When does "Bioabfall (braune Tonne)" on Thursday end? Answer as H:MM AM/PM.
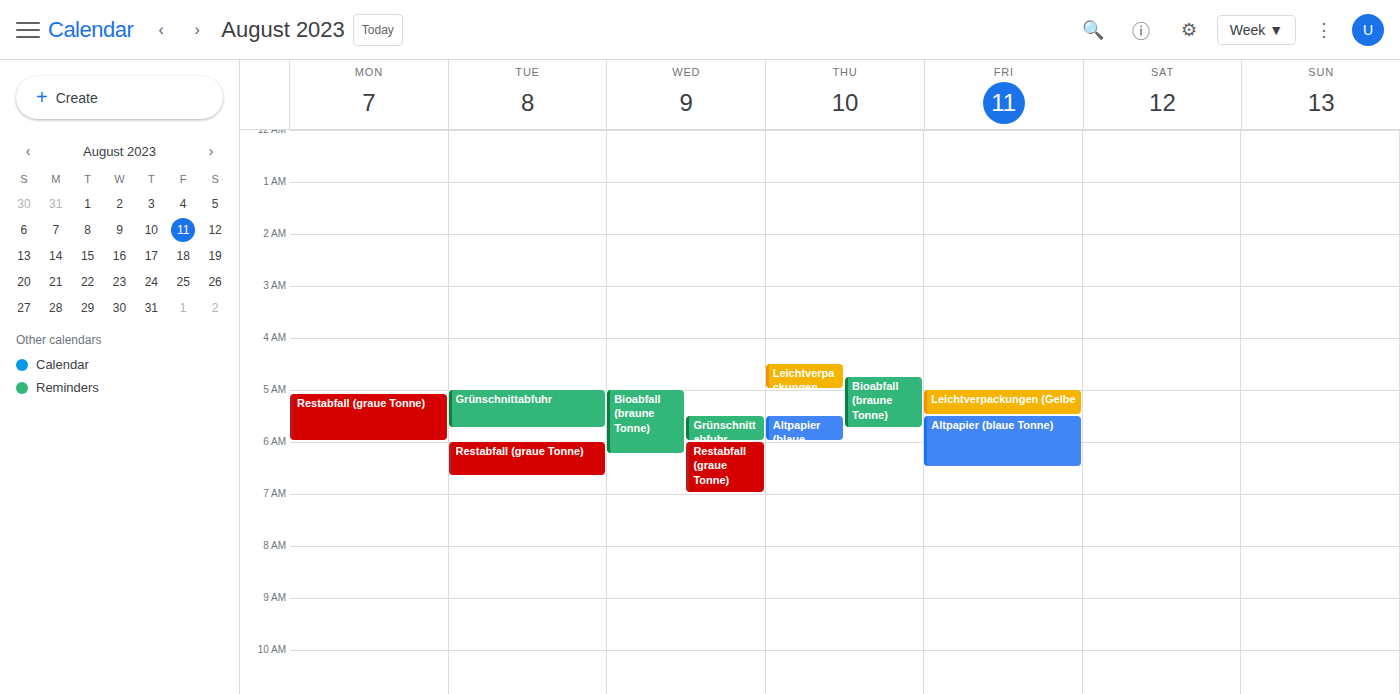
5:45 AM